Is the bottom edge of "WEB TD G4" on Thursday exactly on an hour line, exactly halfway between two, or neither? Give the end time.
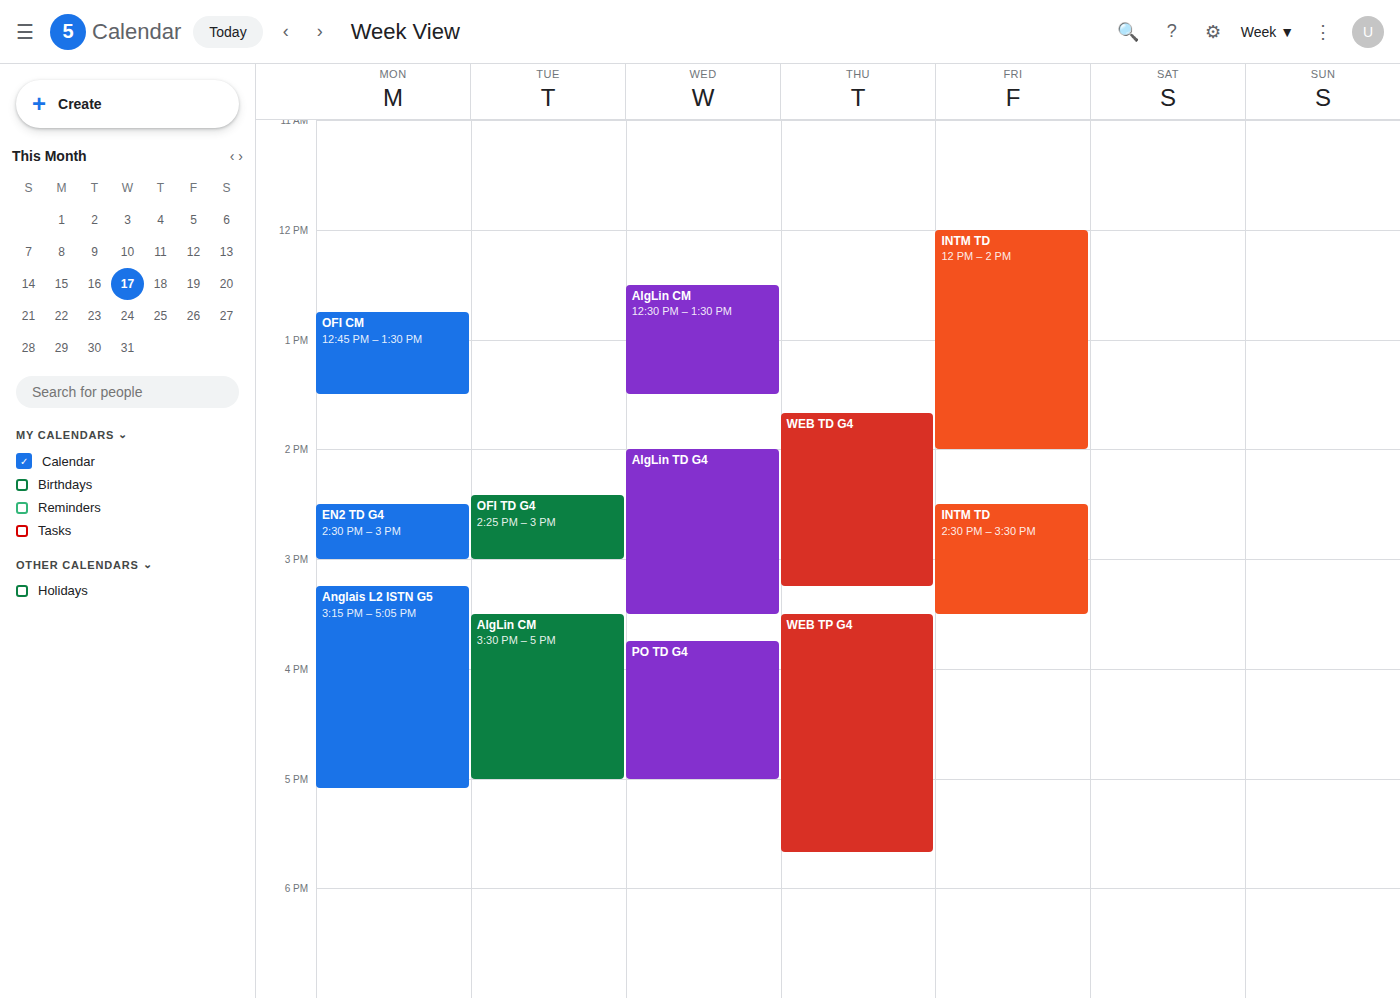
3:15 PM -- neither: a quarter of the way from the 3 PM line to the 4 PM line.